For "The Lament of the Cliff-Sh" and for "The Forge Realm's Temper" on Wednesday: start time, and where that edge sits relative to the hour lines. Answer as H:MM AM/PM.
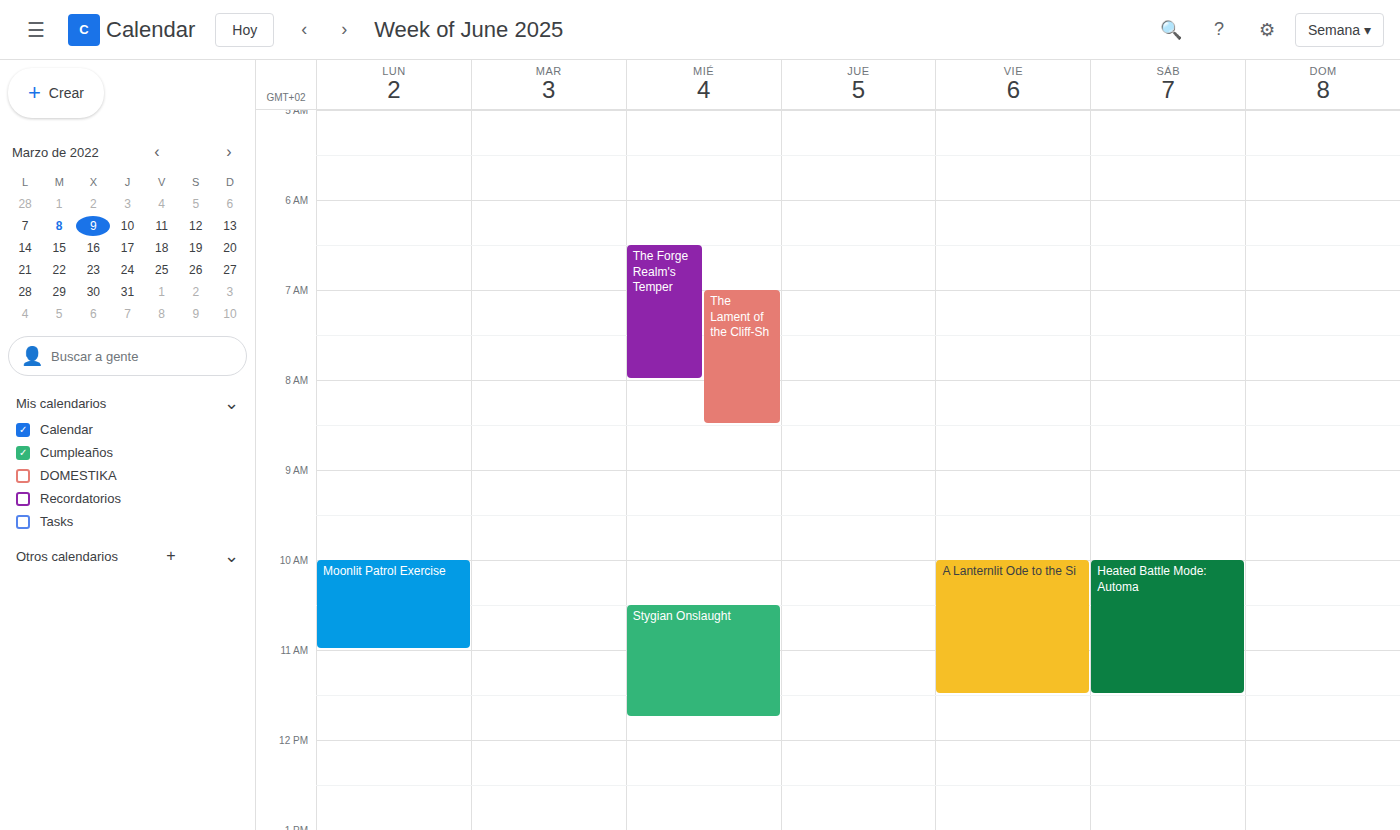
"The Lament of the Cliff-Sh": 7:00 AM, exactly on the 7 AM line. "The Forge Realm's Temper": 6:30 AM, halfway between the 6 AM and 7 AM lines.